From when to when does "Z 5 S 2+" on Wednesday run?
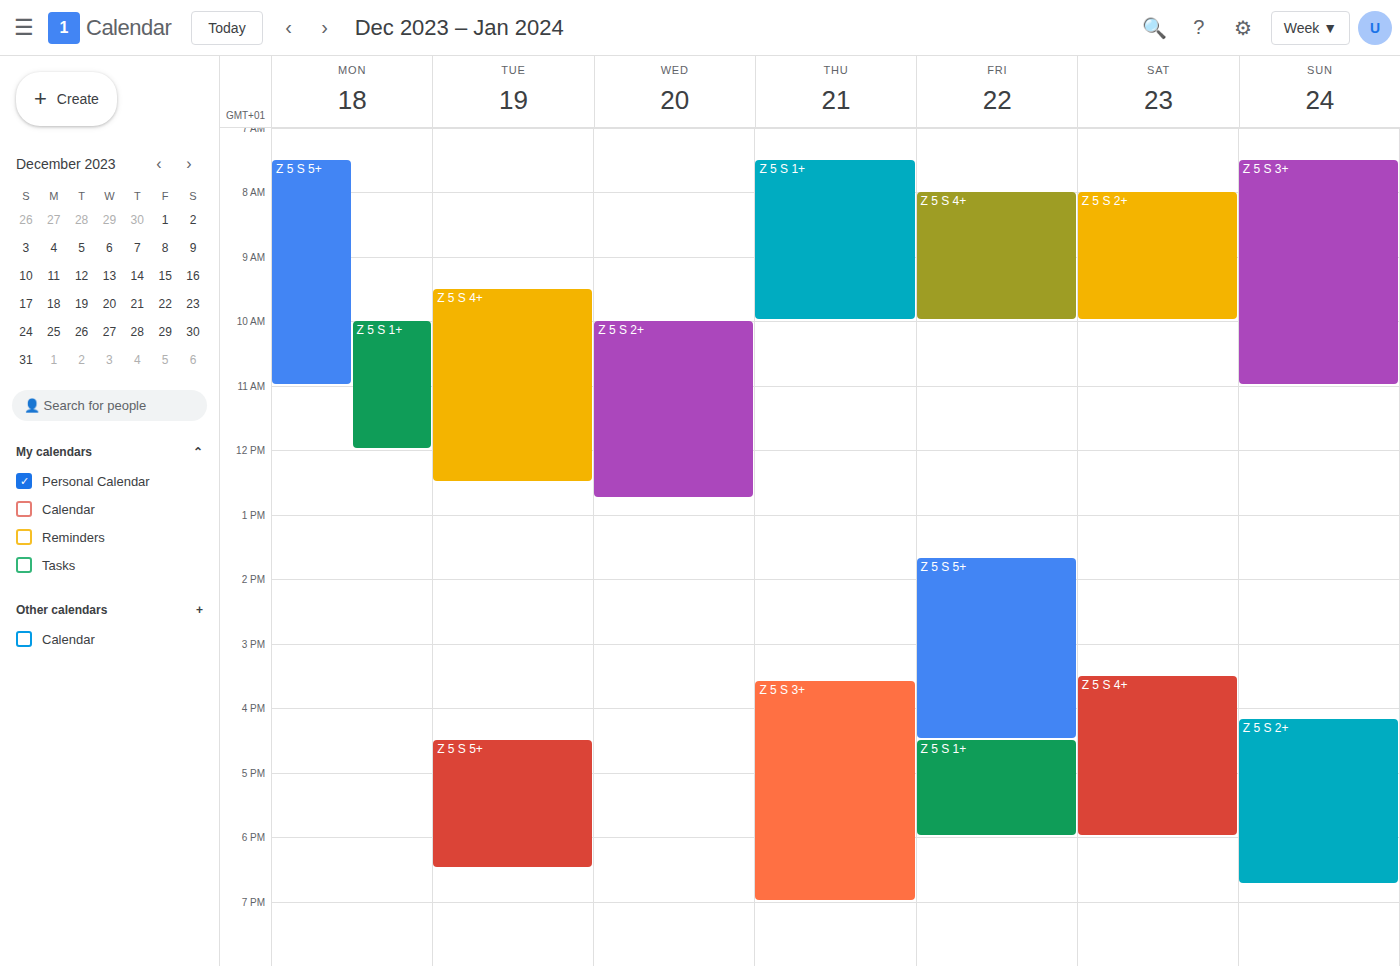
10:00 AM to 12:45 PM